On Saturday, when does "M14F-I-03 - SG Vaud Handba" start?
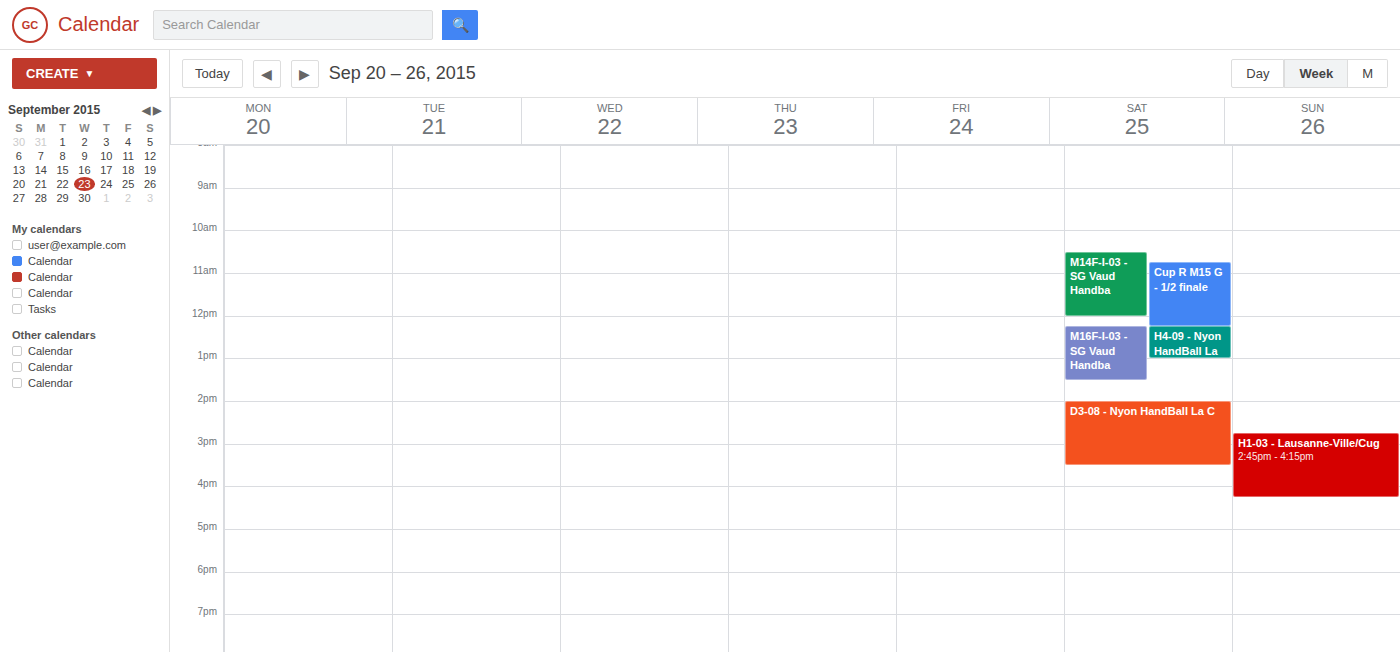
10:30 AM